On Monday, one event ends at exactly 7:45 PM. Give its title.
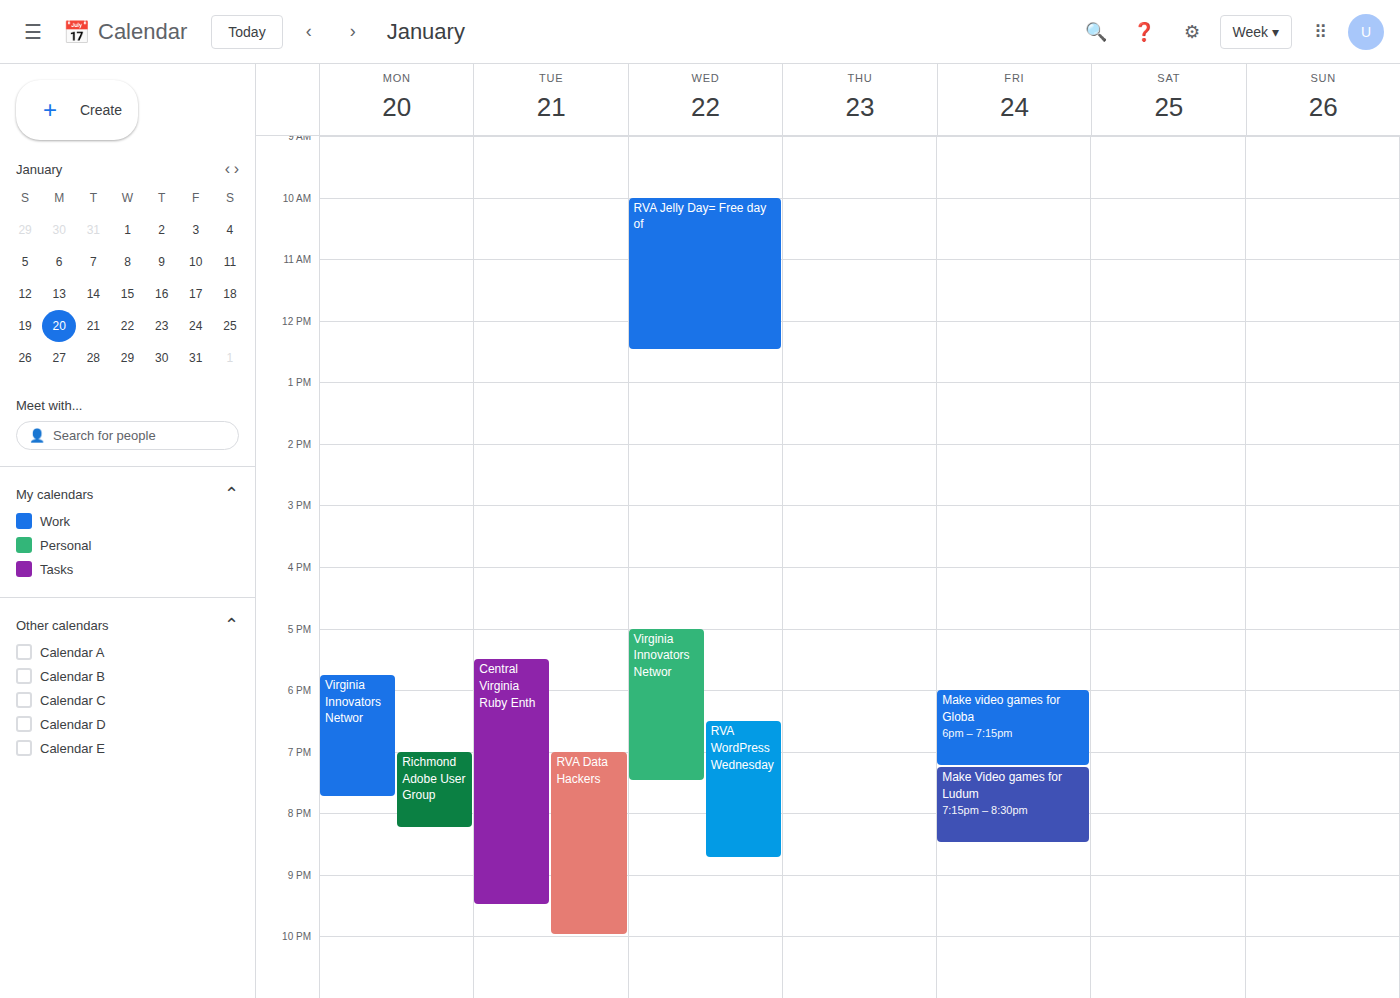
"Virginia Innovators Networ"